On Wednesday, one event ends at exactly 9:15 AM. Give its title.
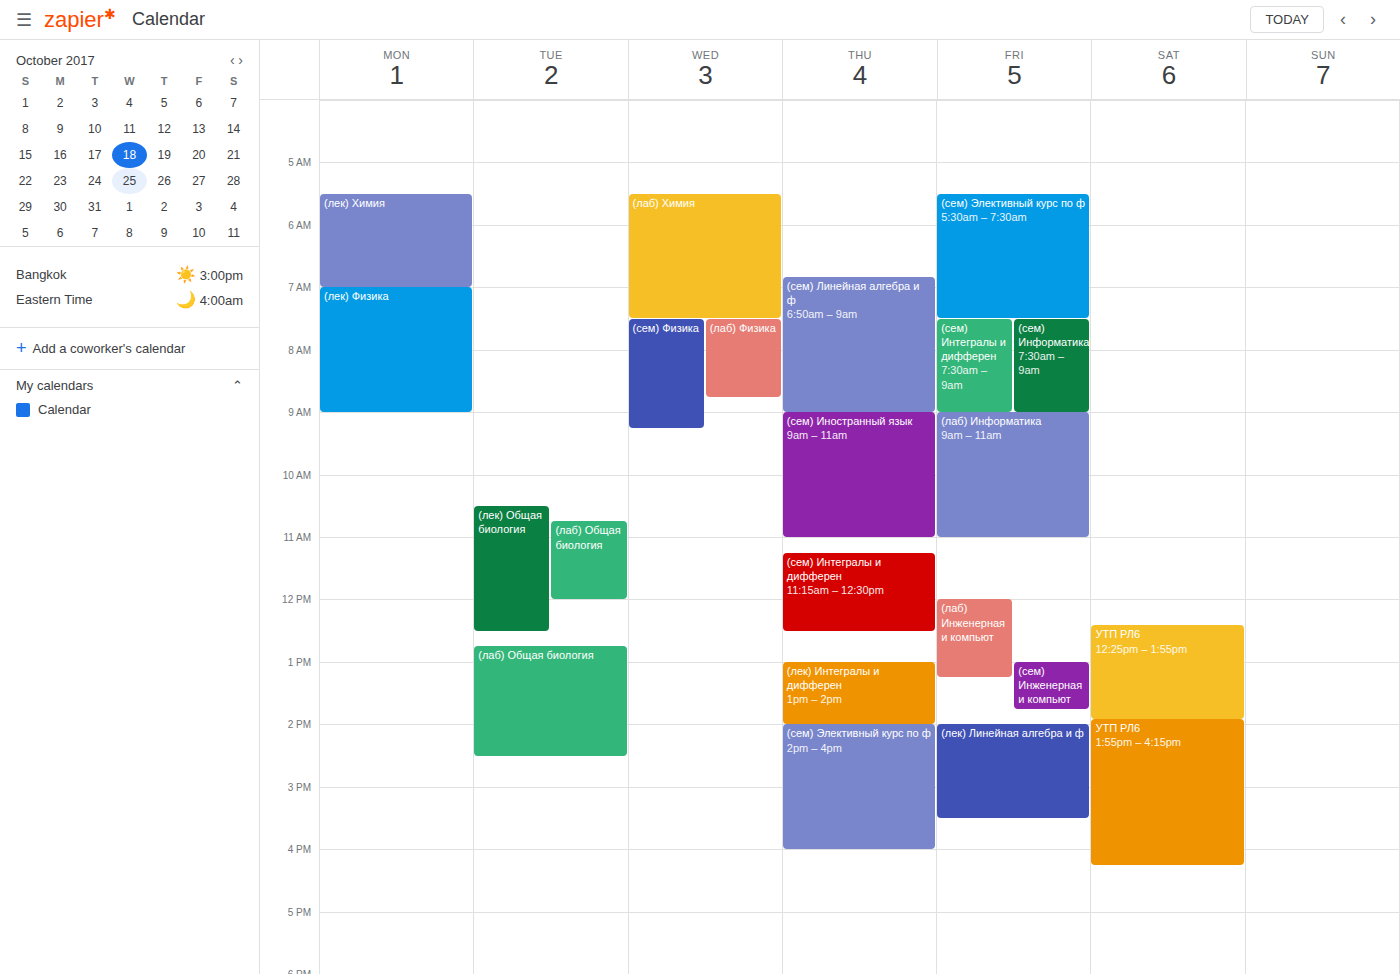
"(сем) Физика"